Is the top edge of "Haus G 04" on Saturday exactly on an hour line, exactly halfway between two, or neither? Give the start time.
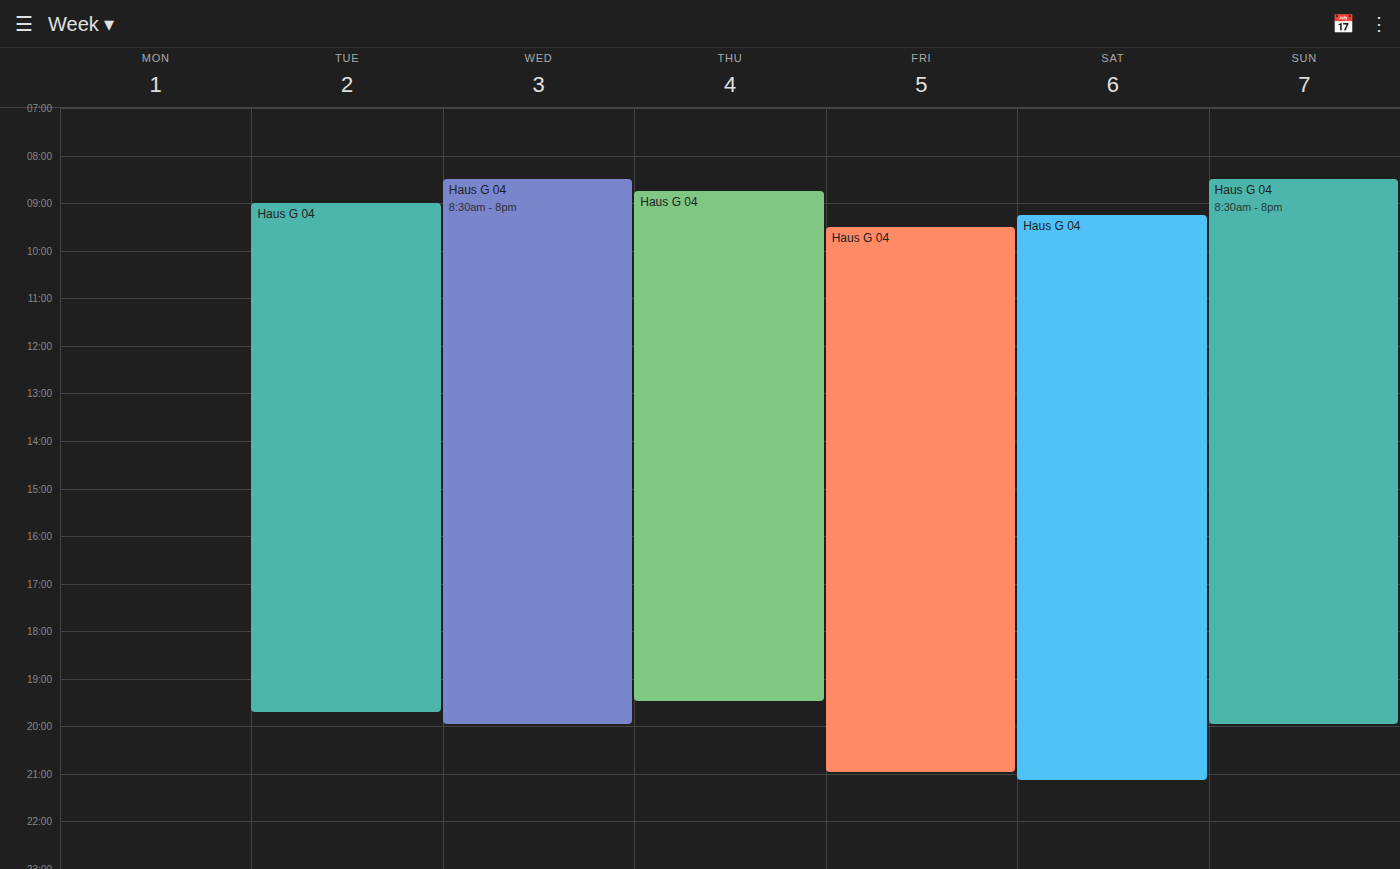
9:15 AM -- neither: a quarter of the way from the 9 AM line to the 10 AM line.